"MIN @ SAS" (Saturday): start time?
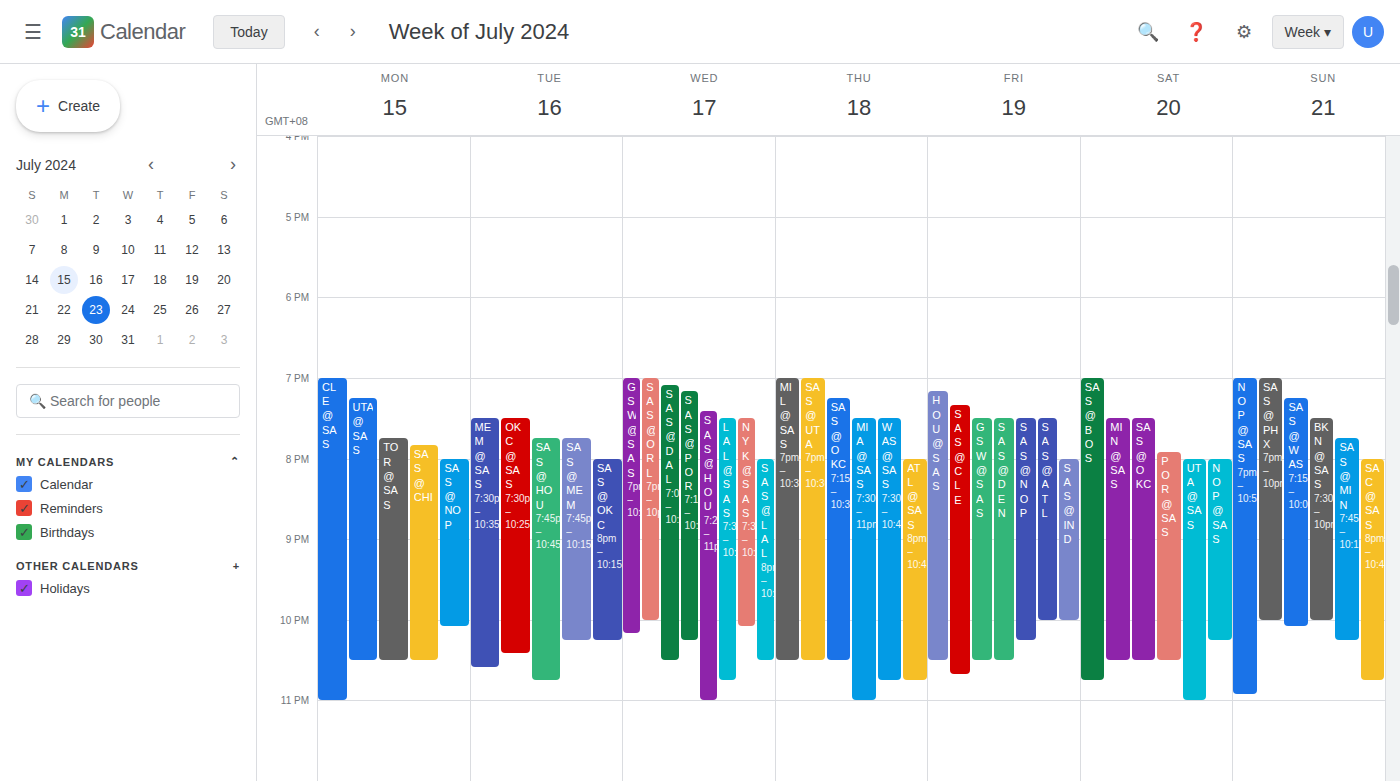
7:30 PM